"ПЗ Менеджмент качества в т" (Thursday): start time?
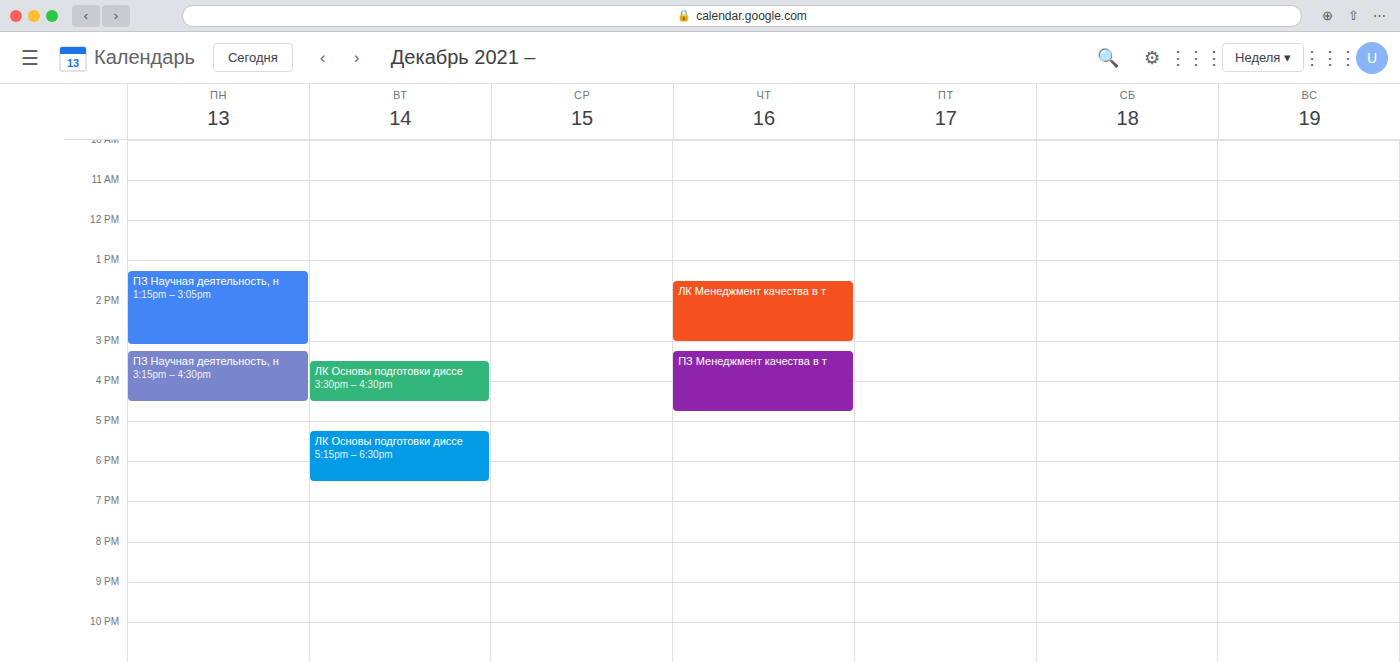
3:15 PM